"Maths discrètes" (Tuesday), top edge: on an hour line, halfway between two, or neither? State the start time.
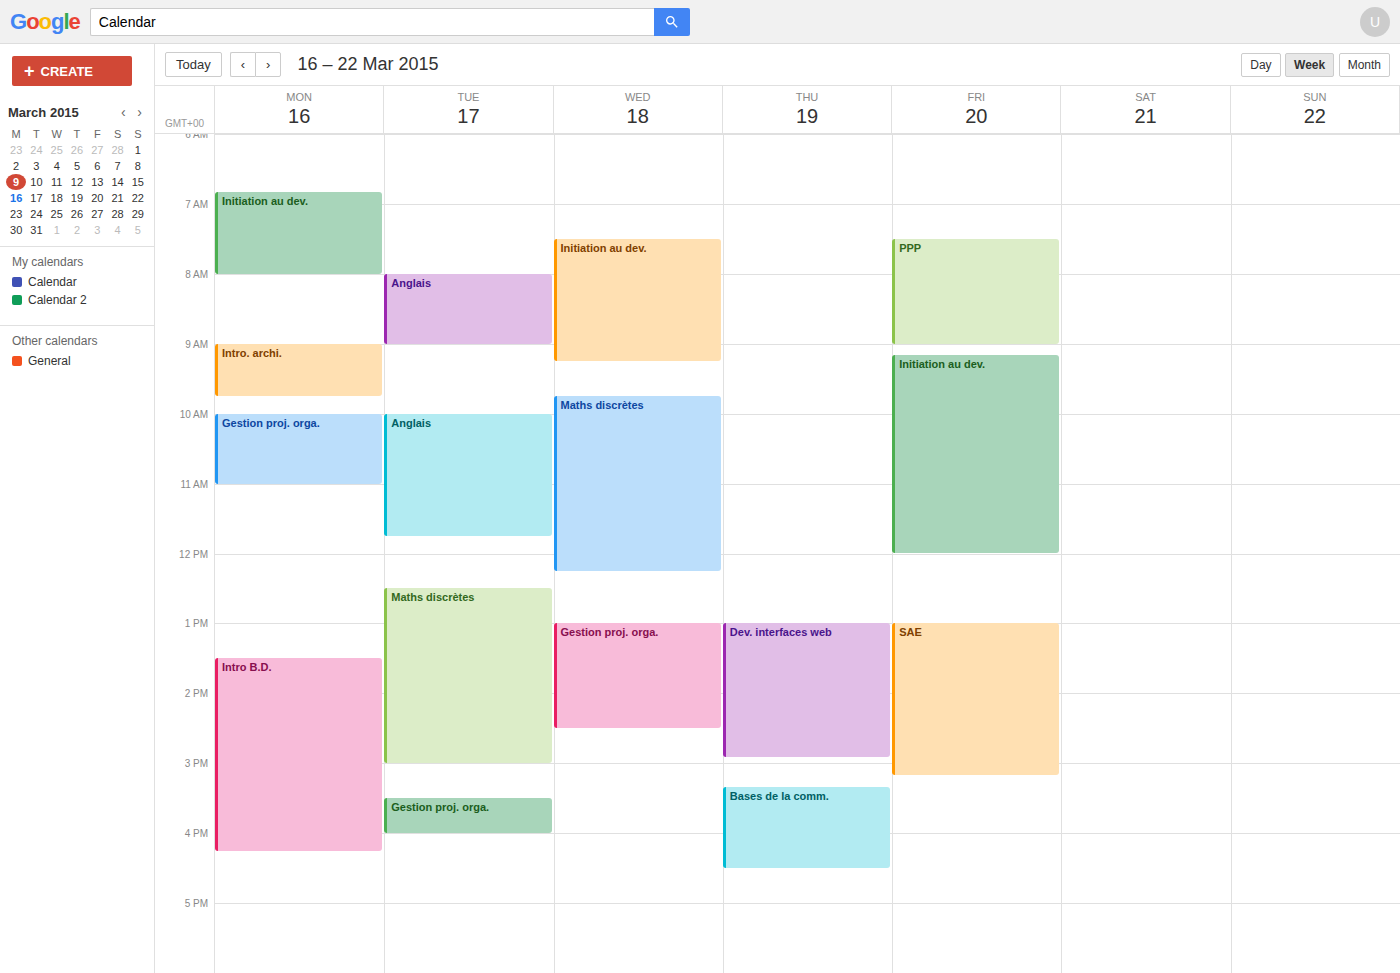
12:30 PM -- halfway between the 12 PM and 1 PM lines.